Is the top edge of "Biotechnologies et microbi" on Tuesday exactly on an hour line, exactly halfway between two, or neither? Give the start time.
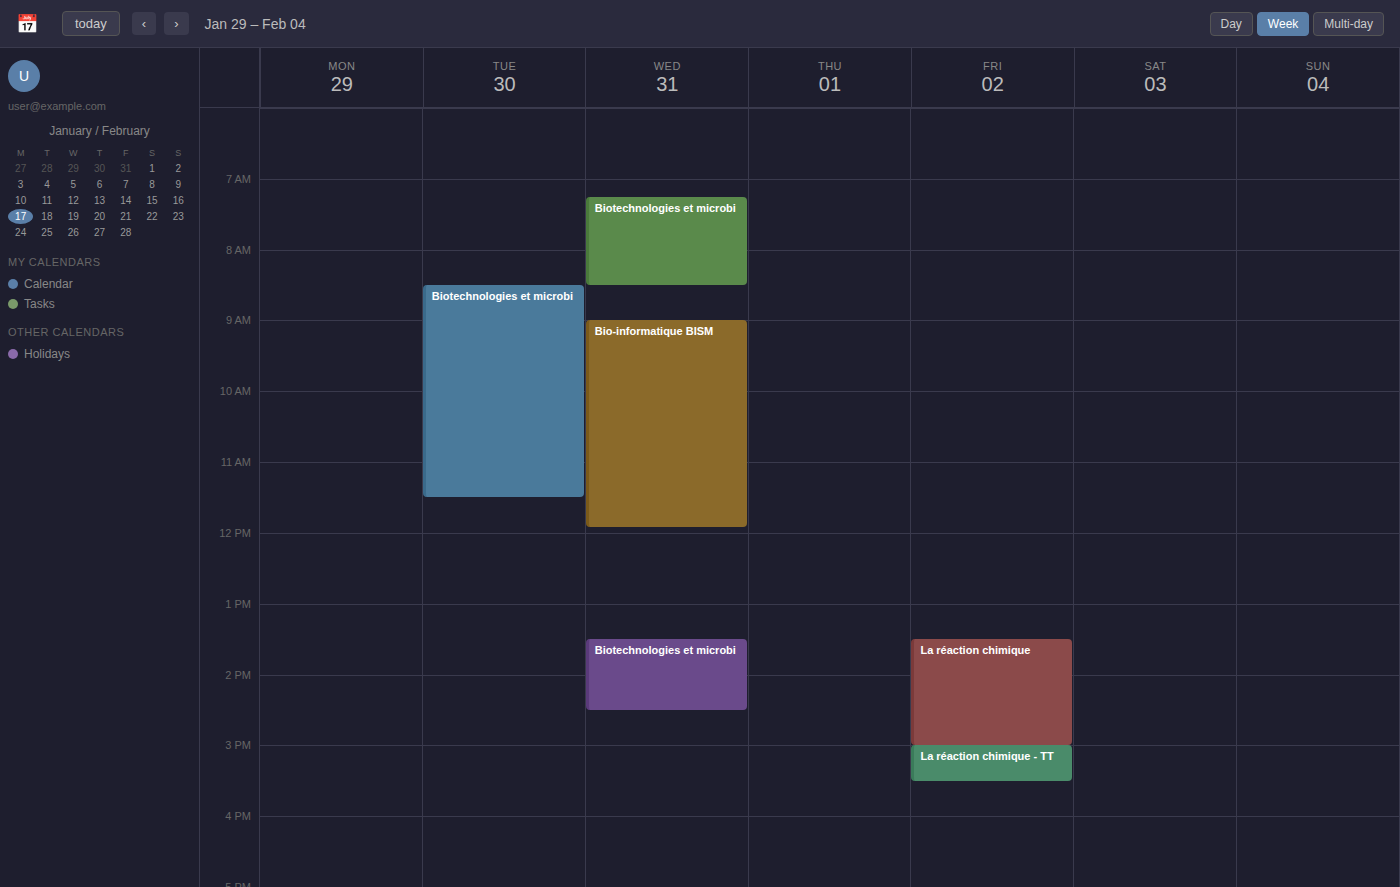
8:30 AM -- halfway between the 8 AM and 9 AM lines.